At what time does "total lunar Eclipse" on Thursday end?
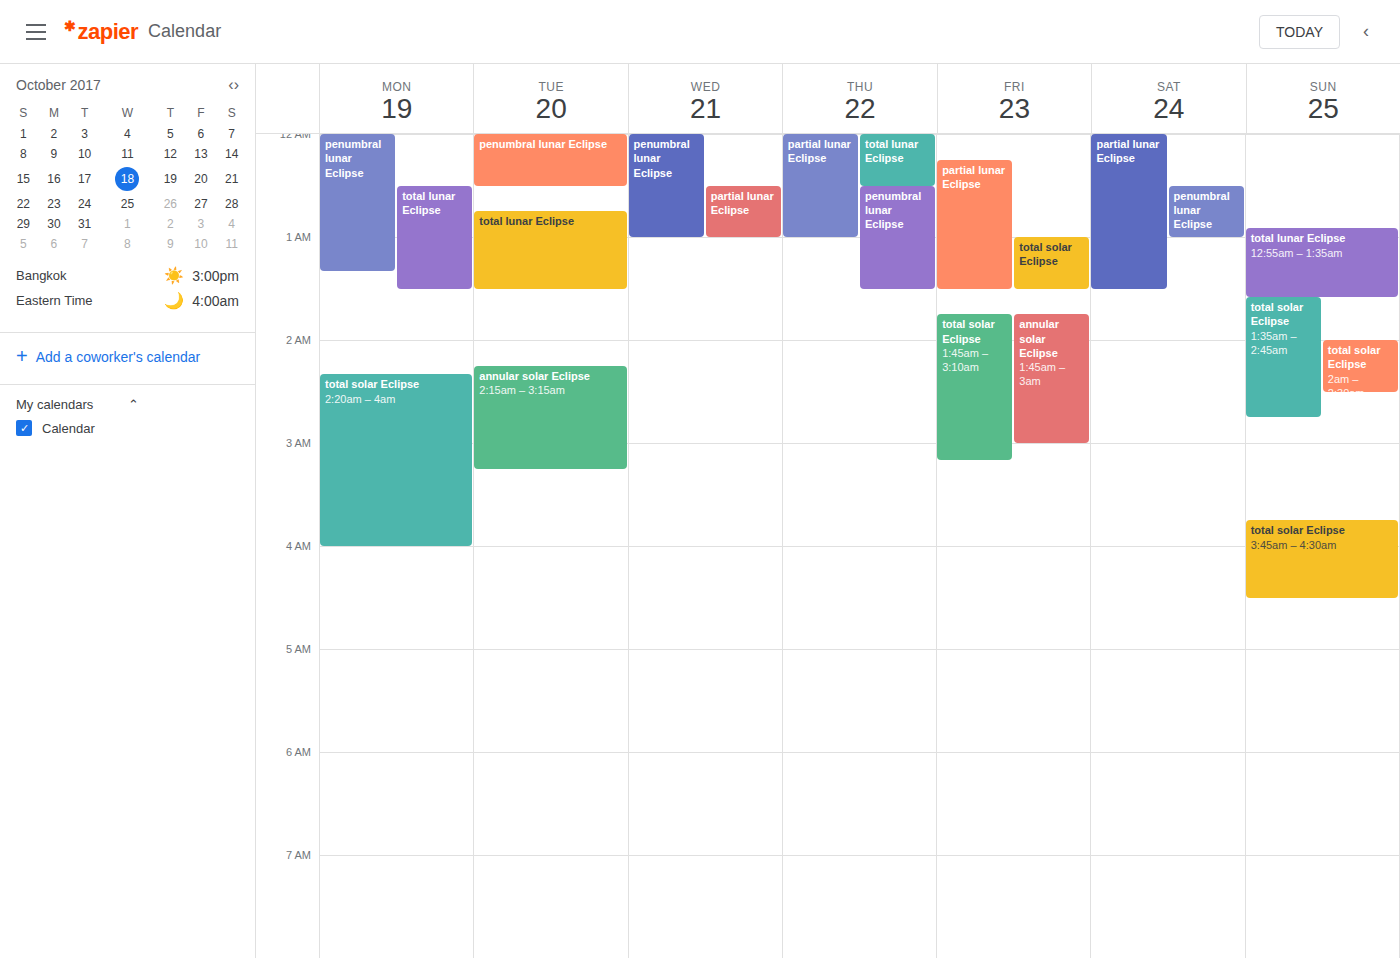
12:30 AM